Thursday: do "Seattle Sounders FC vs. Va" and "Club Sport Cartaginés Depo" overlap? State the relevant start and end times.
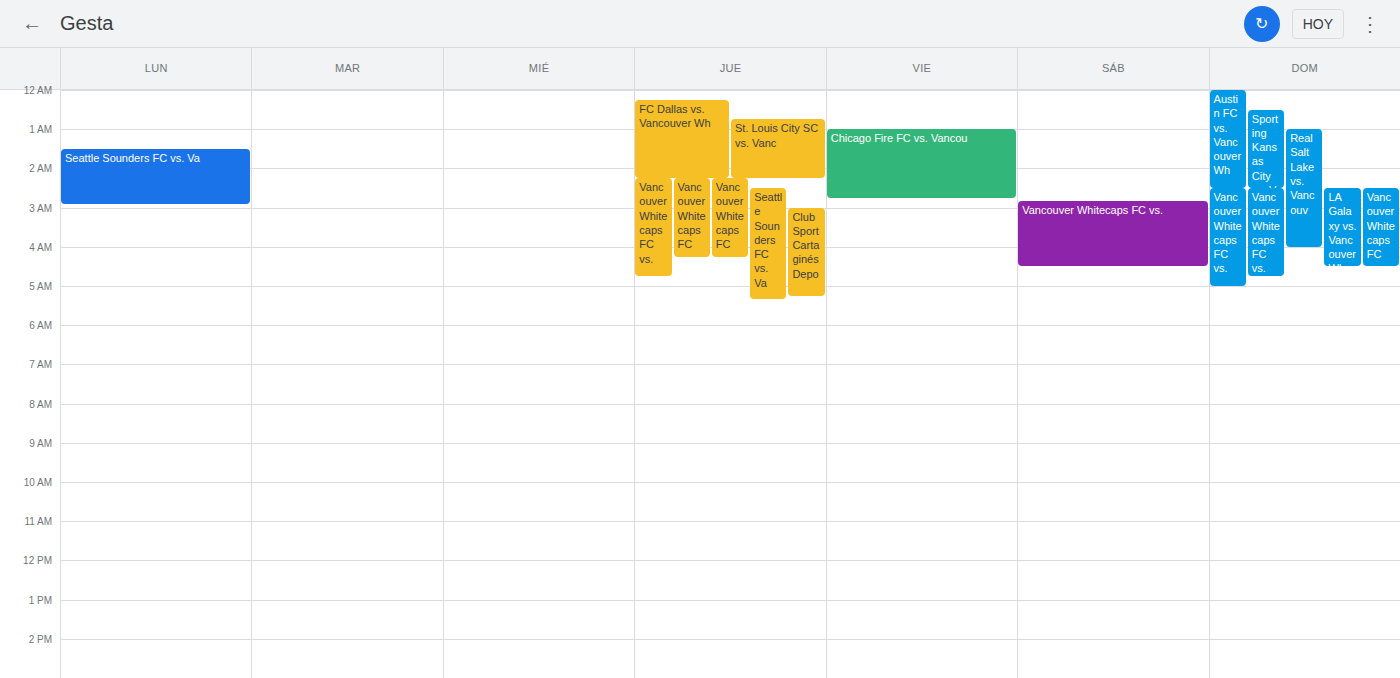
"Club Sport Cartaginés Depo" runs 3:00 AM to 5:15 AM, inside "Seattle Sounders FC vs. Va" -- they overlap.